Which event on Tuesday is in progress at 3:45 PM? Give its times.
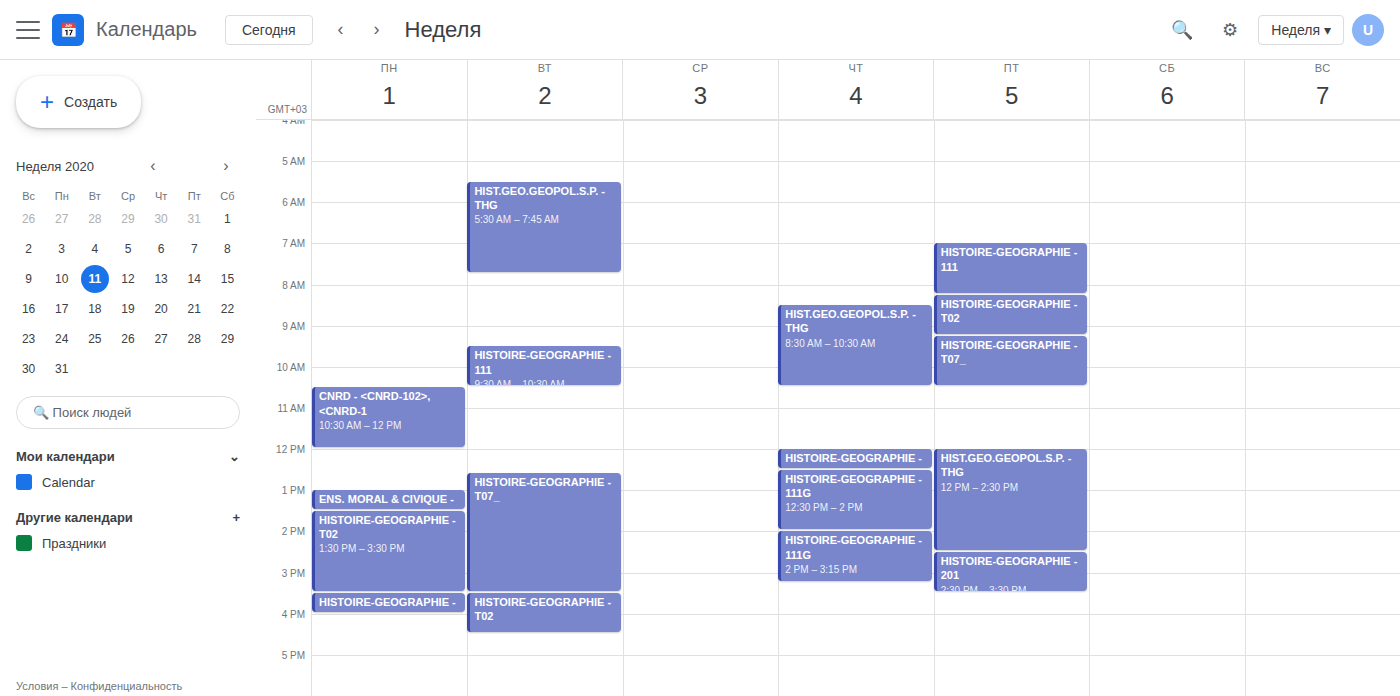
"HISTOIRE-GEOGRAPHIE - T02", 3:30 PM to 4:30 PM